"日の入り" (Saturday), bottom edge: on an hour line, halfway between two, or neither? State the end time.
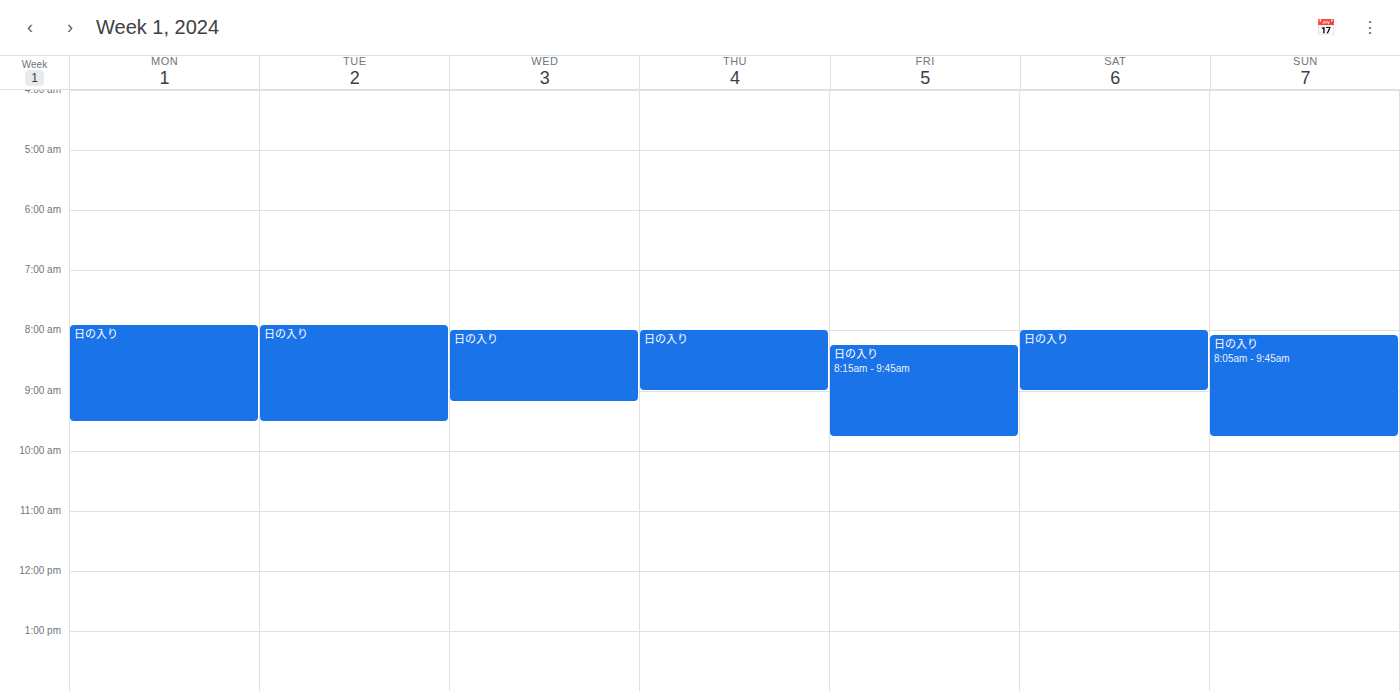
9:00 AM -- exactly on the 9 AM line.